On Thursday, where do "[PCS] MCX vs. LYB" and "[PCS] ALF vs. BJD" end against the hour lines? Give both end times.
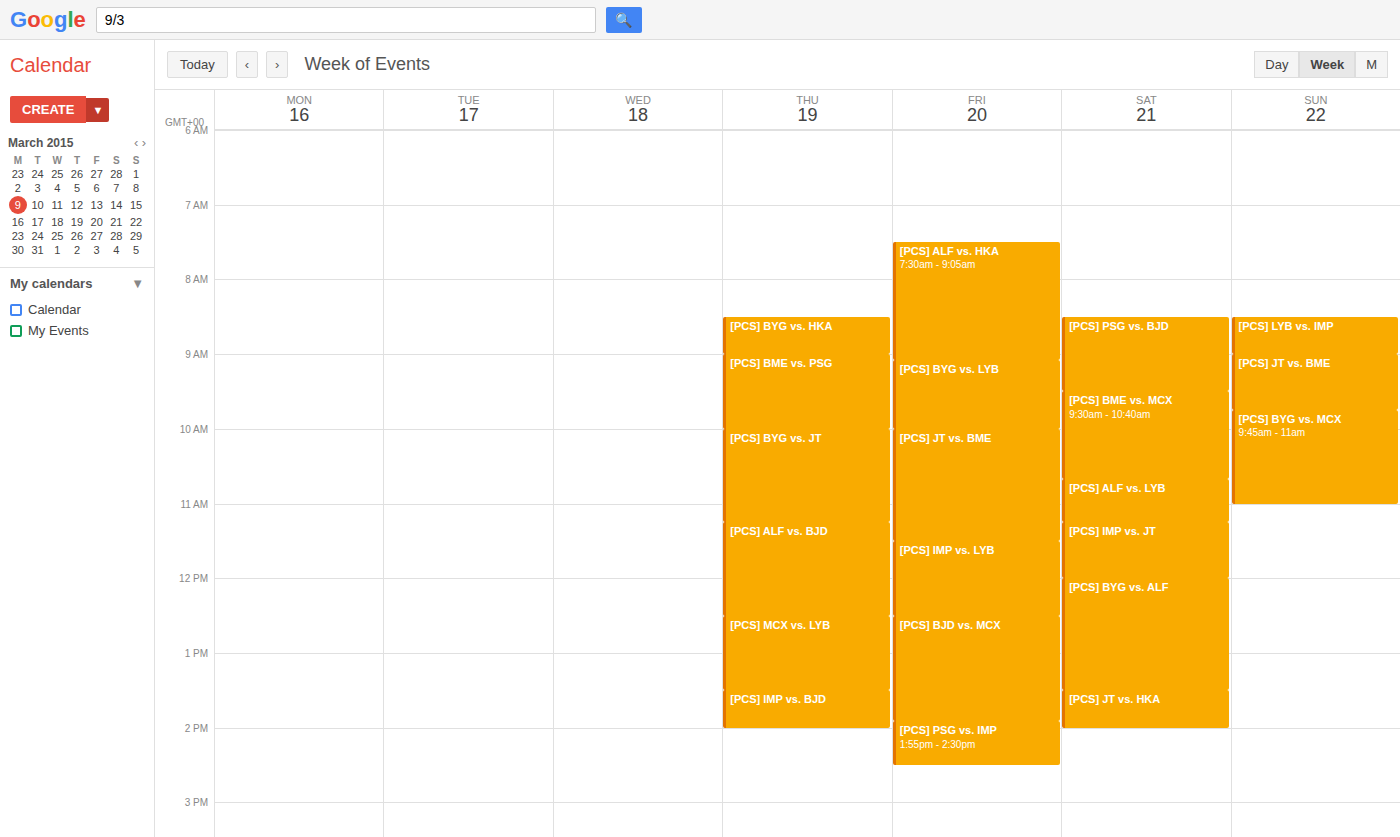
"[PCS] MCX vs. LYB": 1:30 PM, halfway between the 1 PM and 2 PM lines. "[PCS] ALF vs. BJD": 12:30 PM, halfway between the 12 PM and 1 PM lines.